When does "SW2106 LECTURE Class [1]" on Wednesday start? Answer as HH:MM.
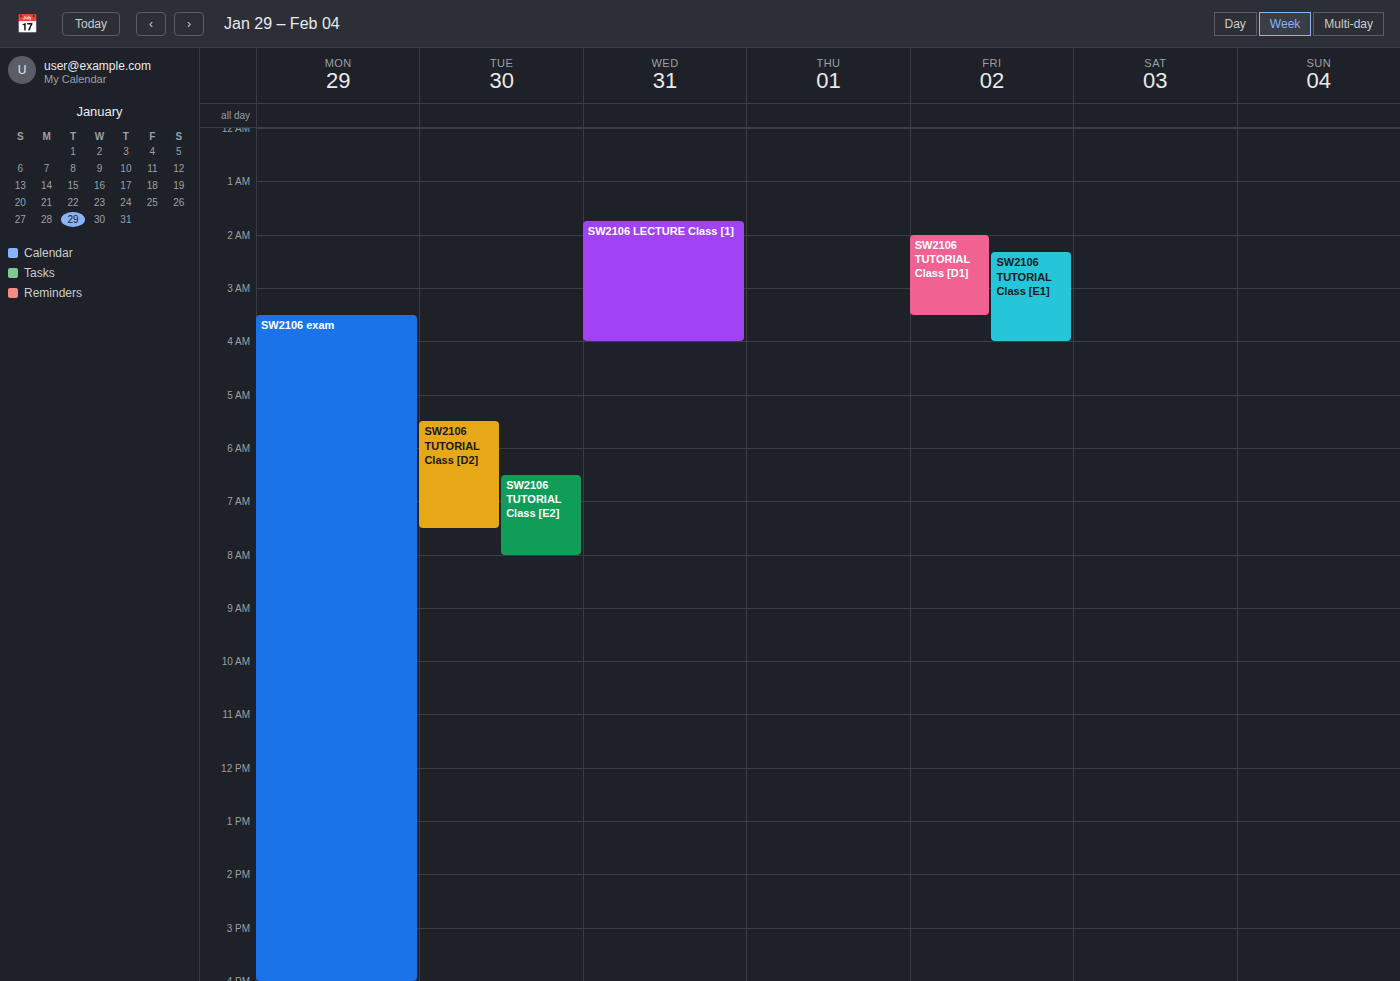
01:45